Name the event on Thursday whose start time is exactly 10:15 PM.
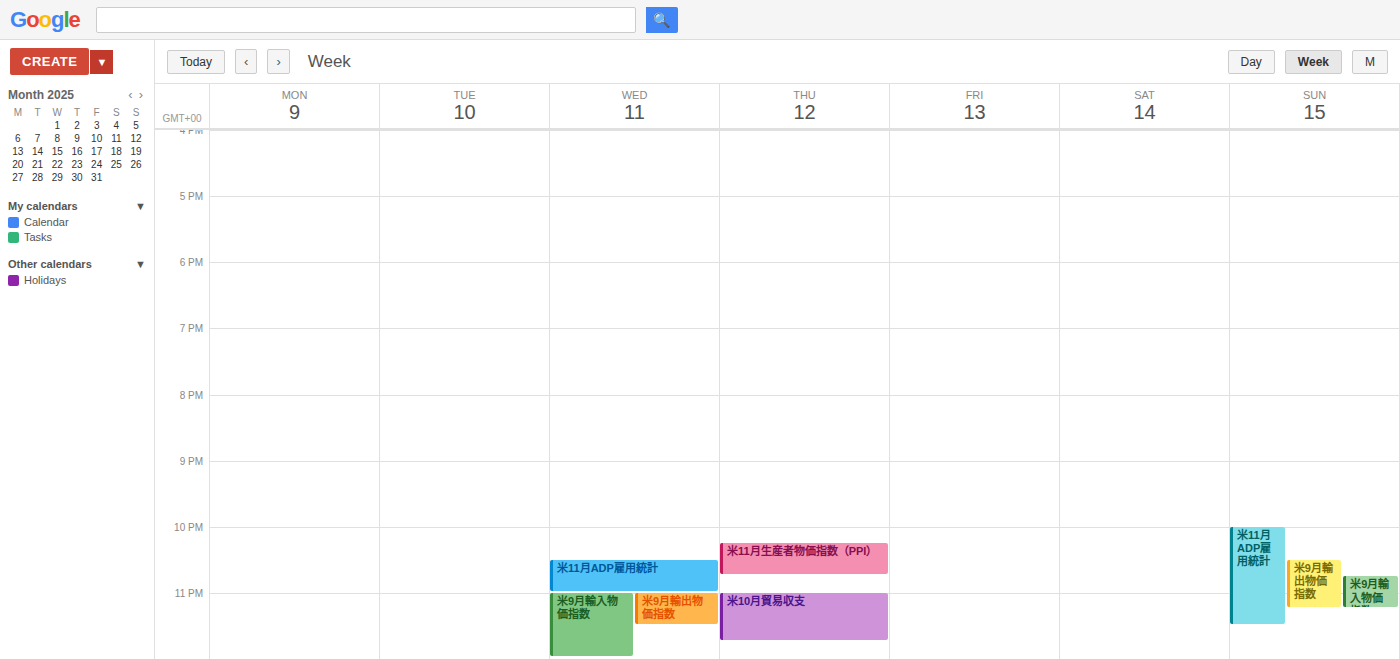
"米11月生産者物価指数（PPI）"